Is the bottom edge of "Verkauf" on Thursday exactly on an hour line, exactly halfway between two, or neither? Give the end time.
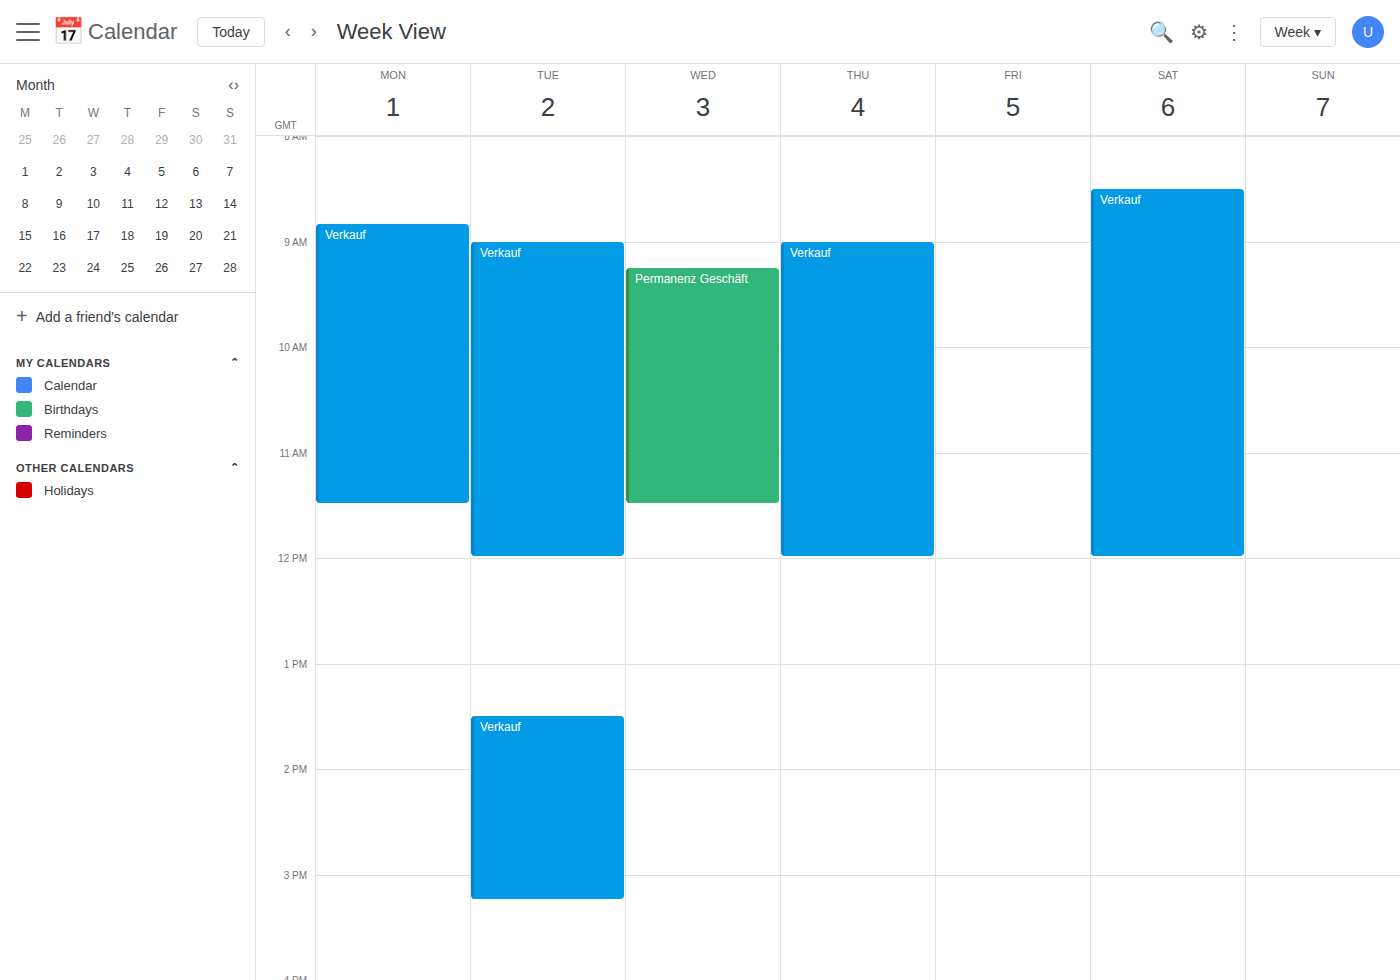
12:00 PM -- exactly on the 12 PM line.